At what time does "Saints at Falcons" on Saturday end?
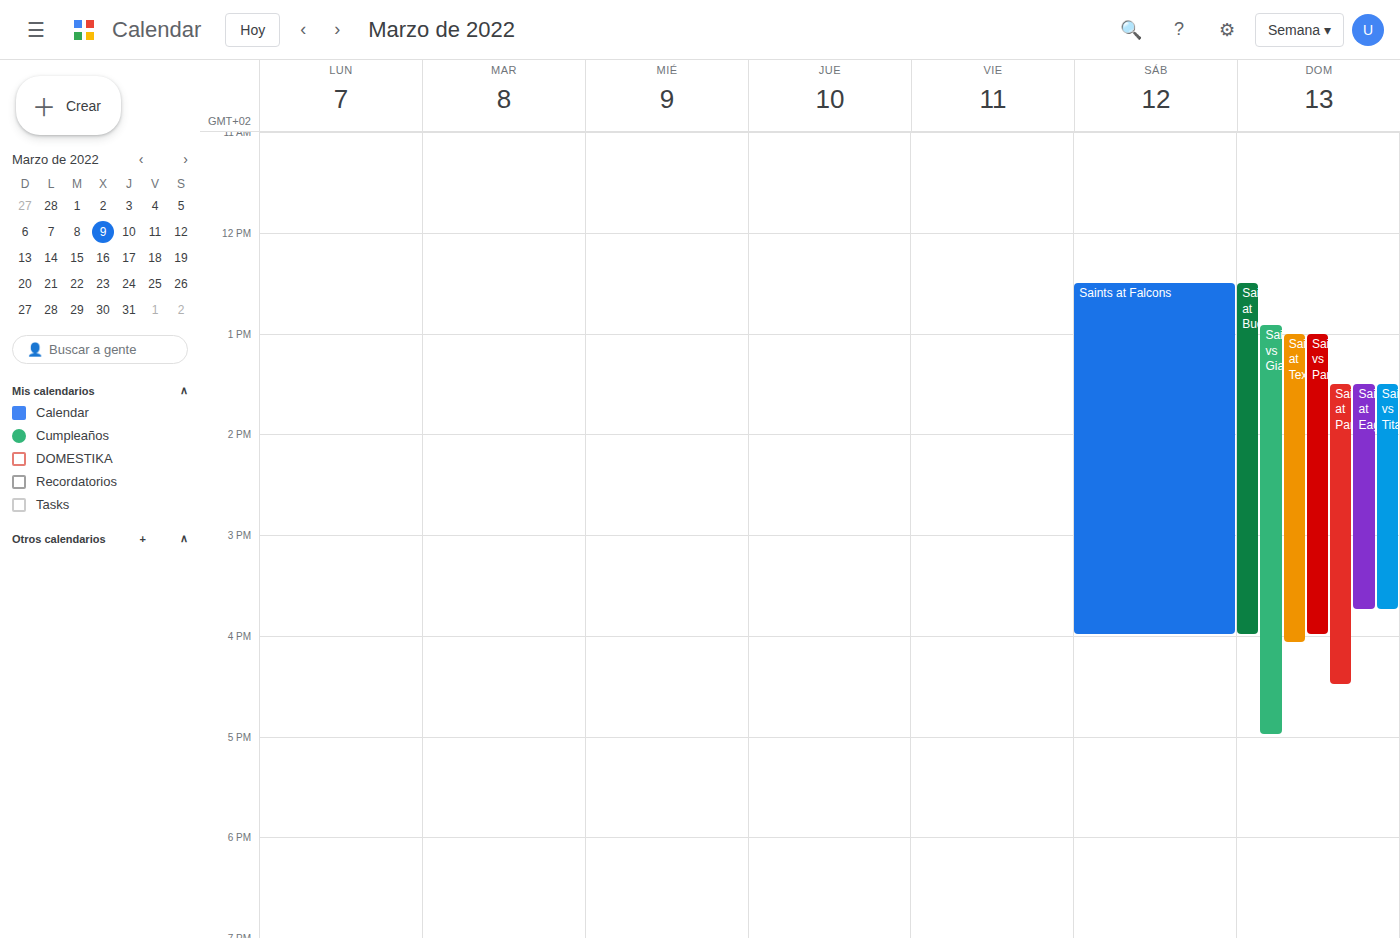
4:00 PM